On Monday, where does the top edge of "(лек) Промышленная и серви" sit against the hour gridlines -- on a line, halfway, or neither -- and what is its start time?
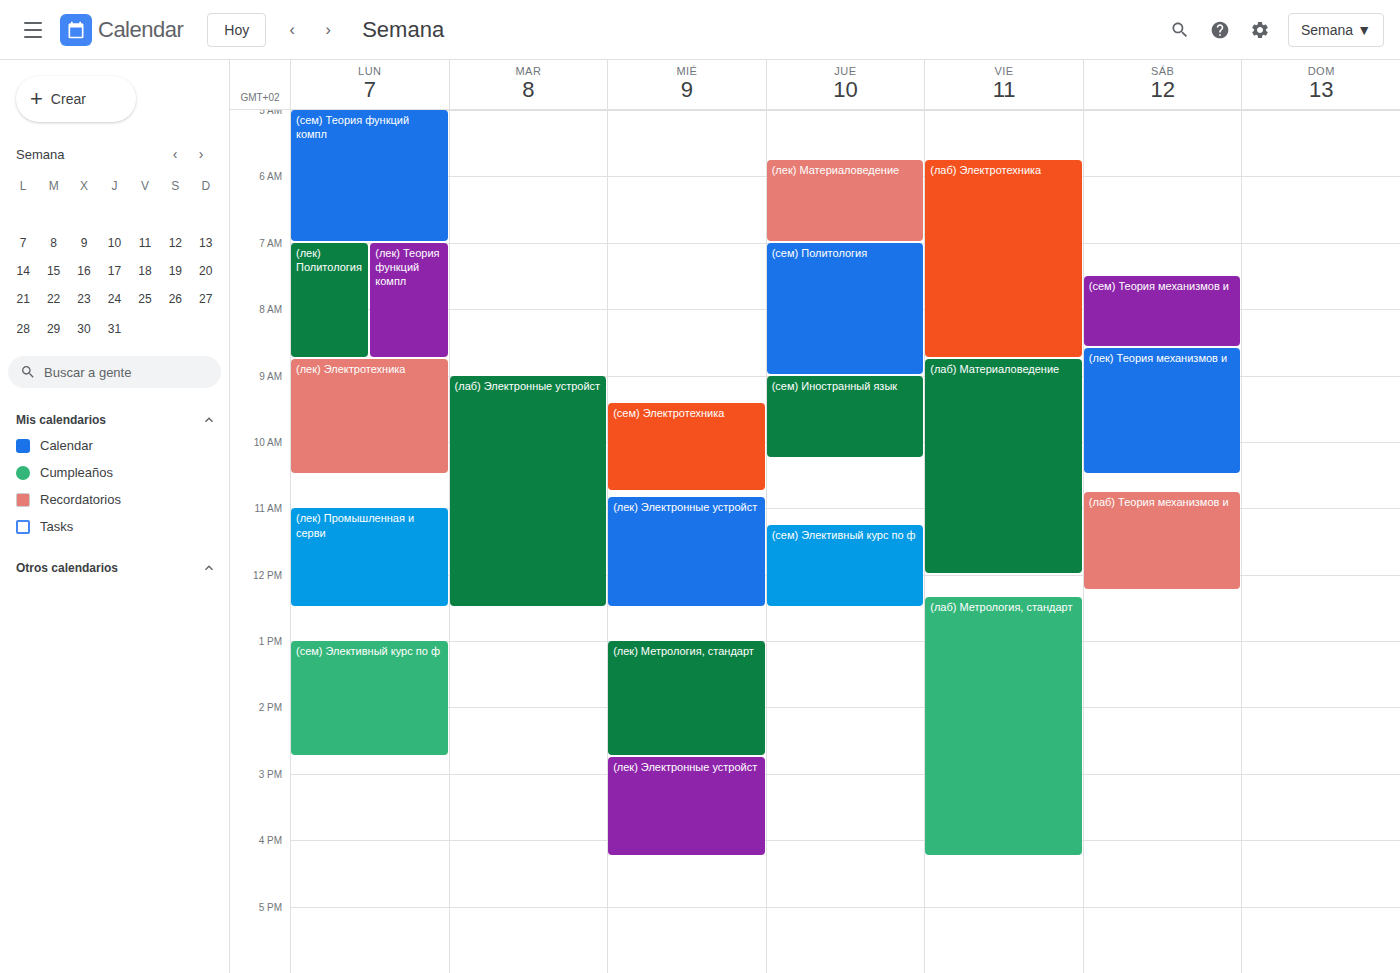
11:00 AM -- exactly on the 11 AM line.